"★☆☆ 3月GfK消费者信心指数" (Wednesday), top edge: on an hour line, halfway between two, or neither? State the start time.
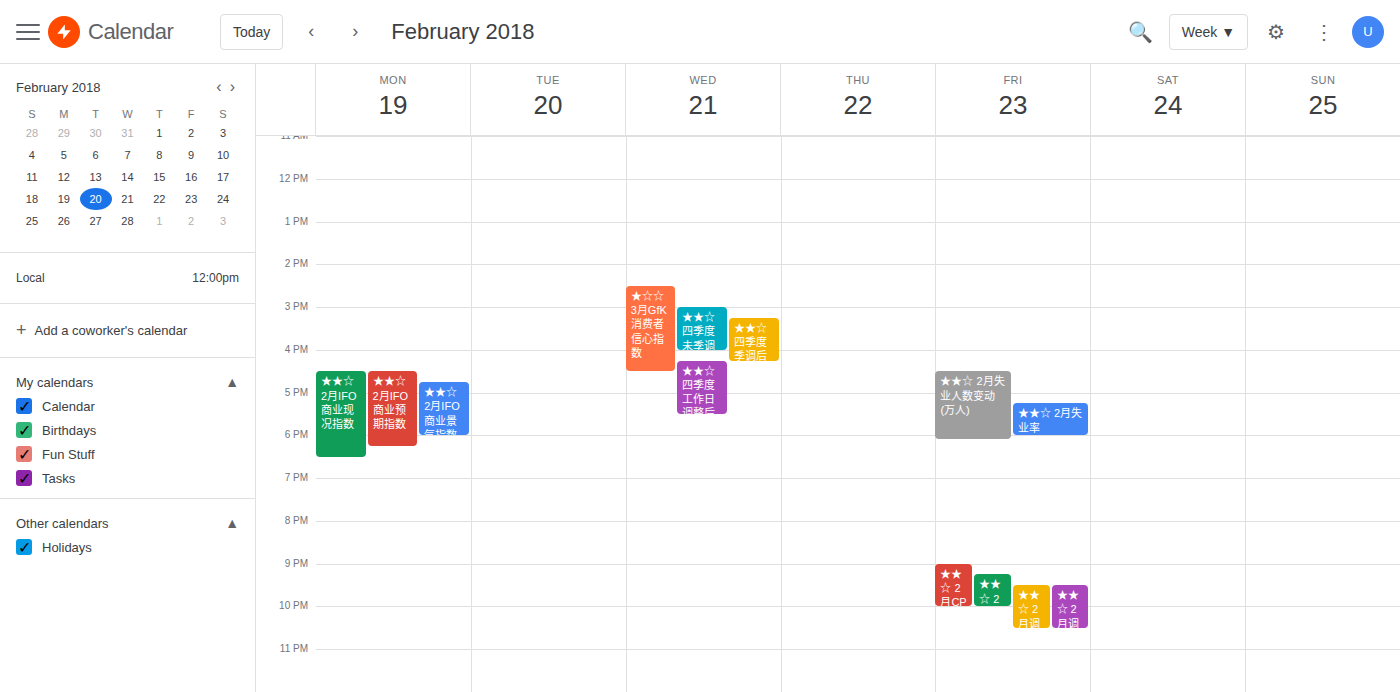
2:30 PM -- halfway between the 2 PM and 3 PM lines.